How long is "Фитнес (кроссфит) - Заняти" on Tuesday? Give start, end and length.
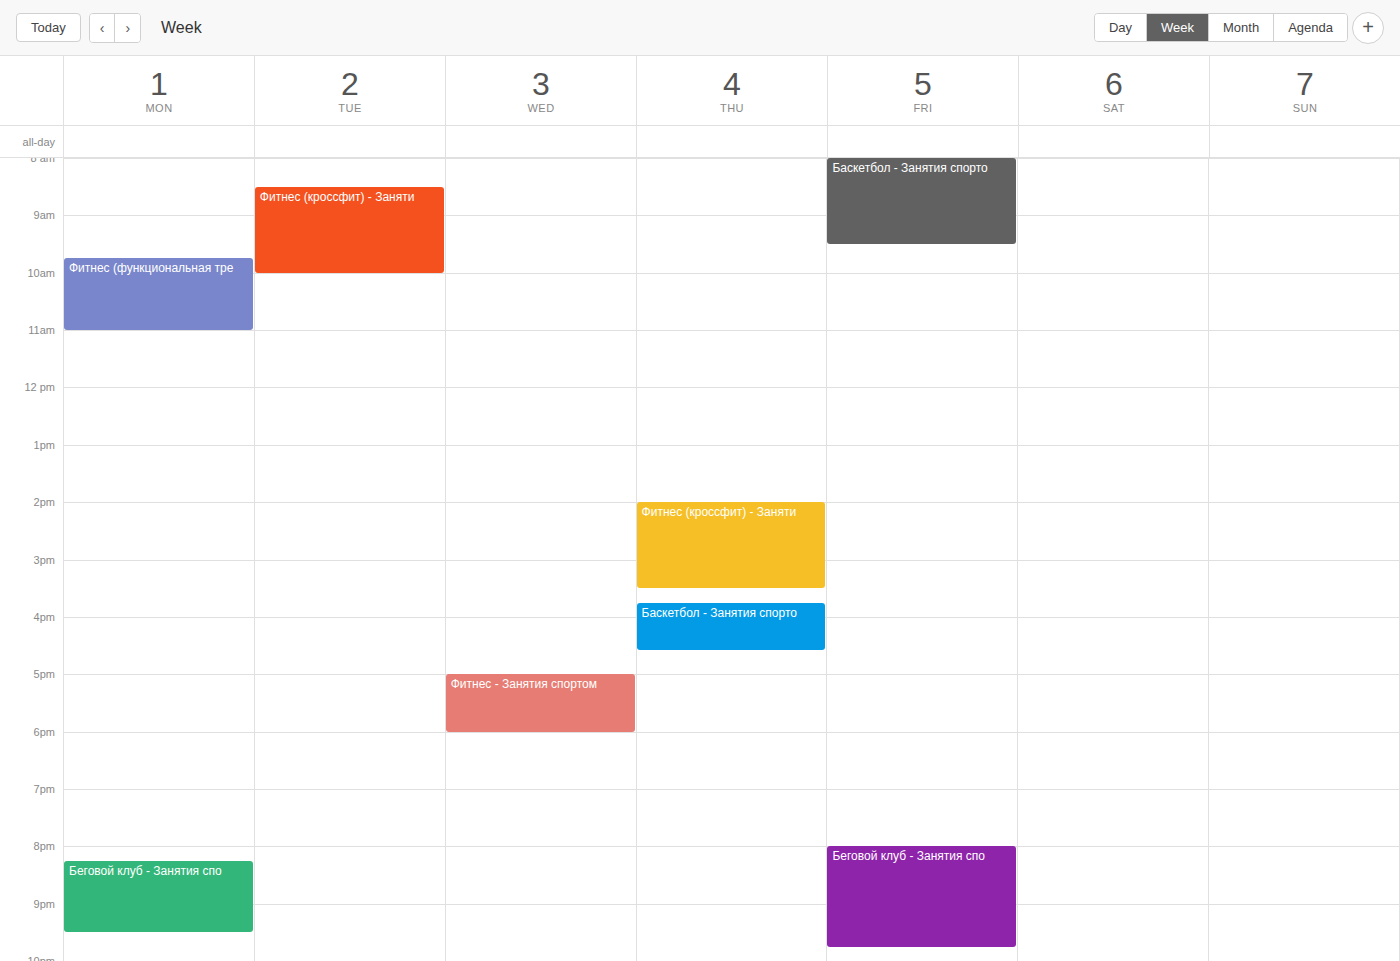
8:30 AM to 10:00 AM, 1 hour 30 minutes